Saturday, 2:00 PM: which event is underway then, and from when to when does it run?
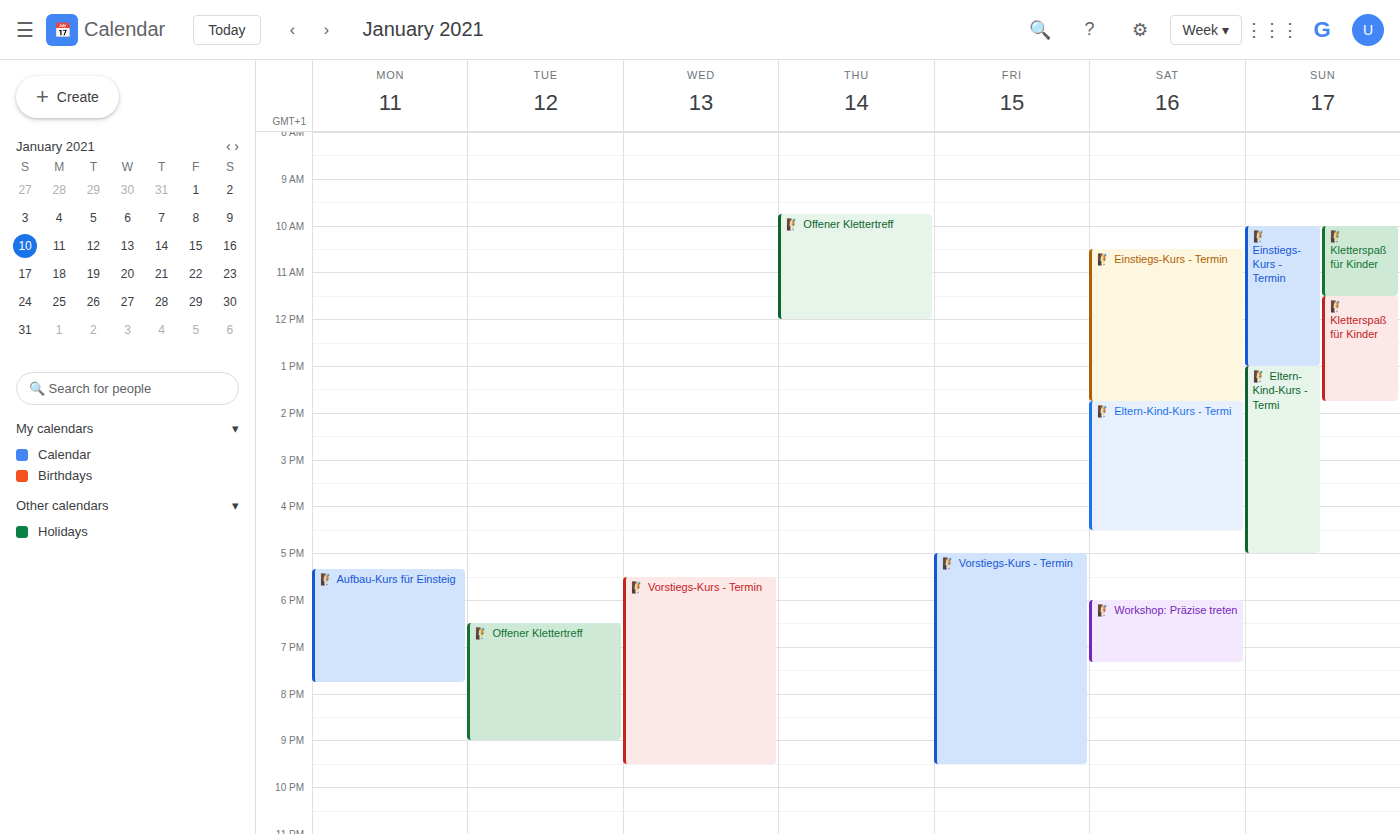
"🧗 Eltern-Kind-Kurs - Termi", 1:45 PM to 4:30 PM